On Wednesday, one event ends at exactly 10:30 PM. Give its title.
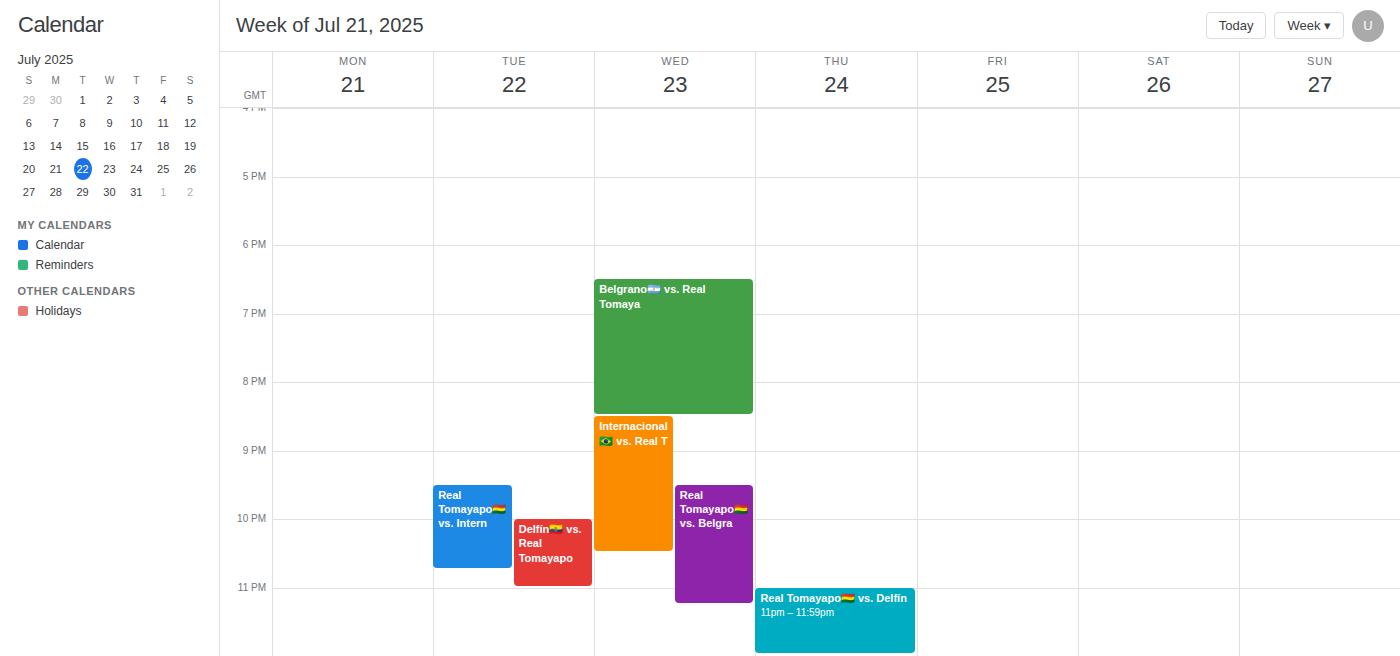
"Internacional🇧🇷 vs. Real T"